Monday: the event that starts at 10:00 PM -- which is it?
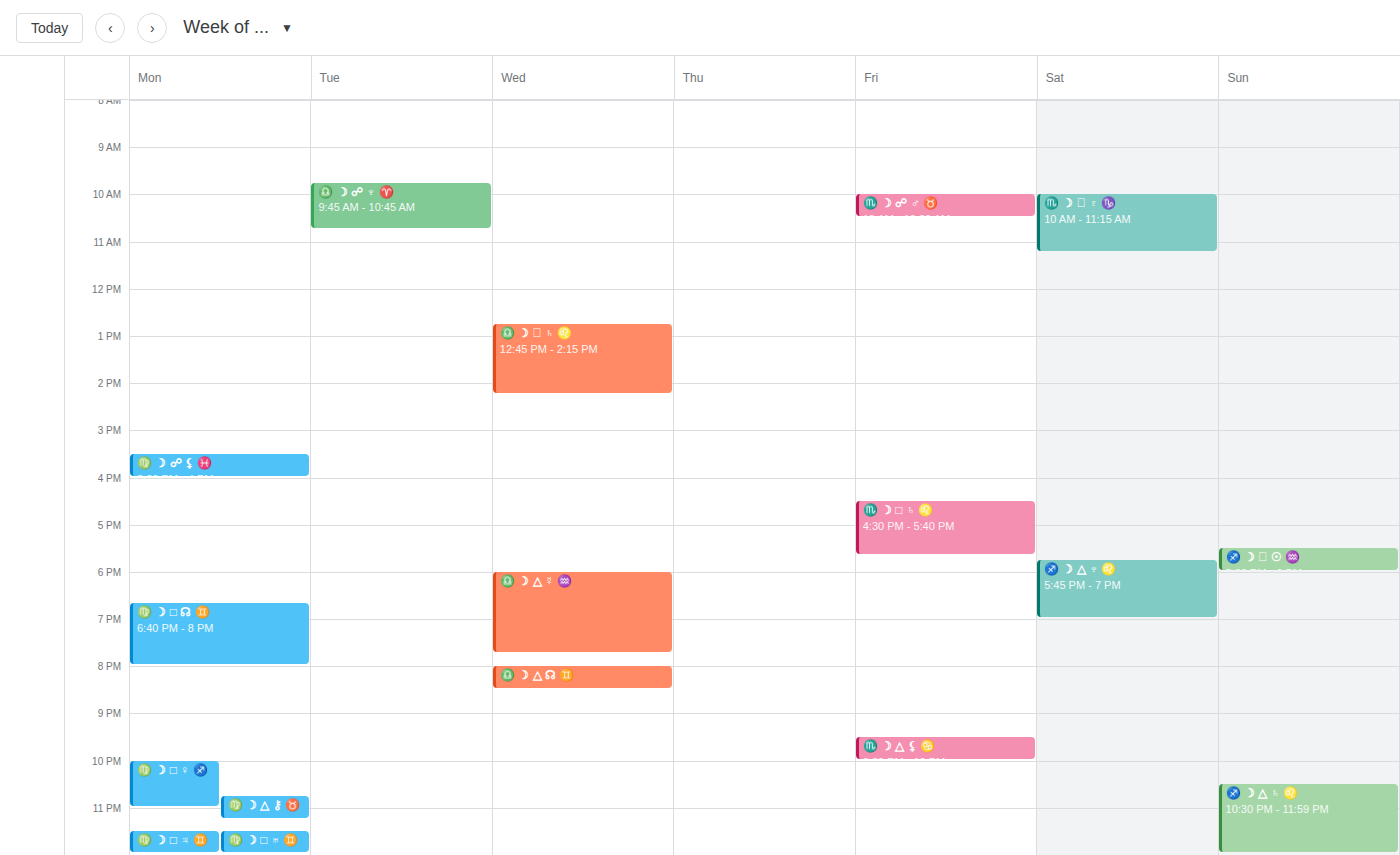
"♍️ ☽ □ ♀ ♐️"